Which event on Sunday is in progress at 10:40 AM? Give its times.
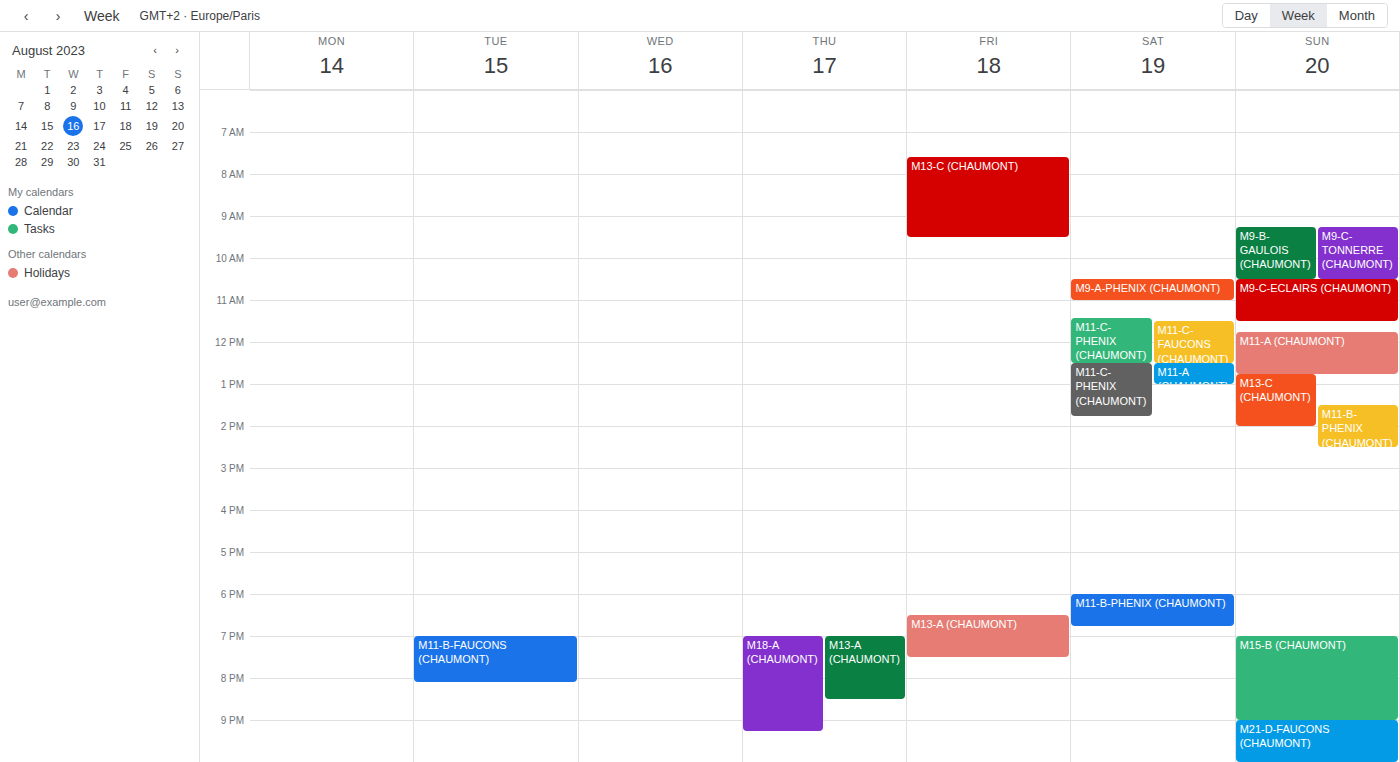
"M9-C-ECLAIRS (CHAUMONT)", 10:30 AM to 11:30 AM